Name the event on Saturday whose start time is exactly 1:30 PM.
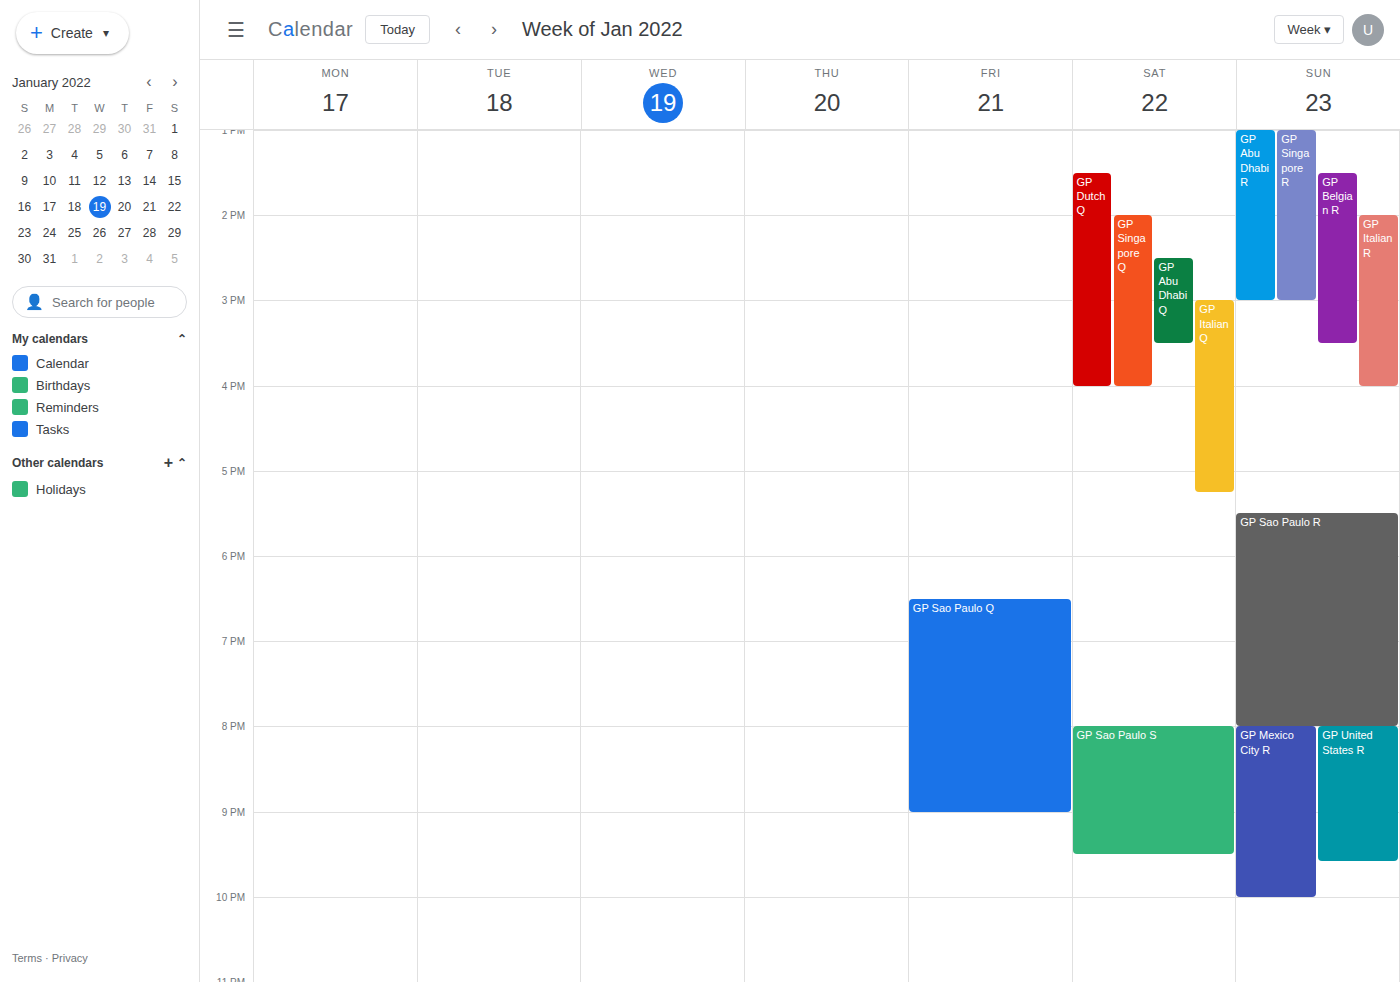
"GP Dutch Q"